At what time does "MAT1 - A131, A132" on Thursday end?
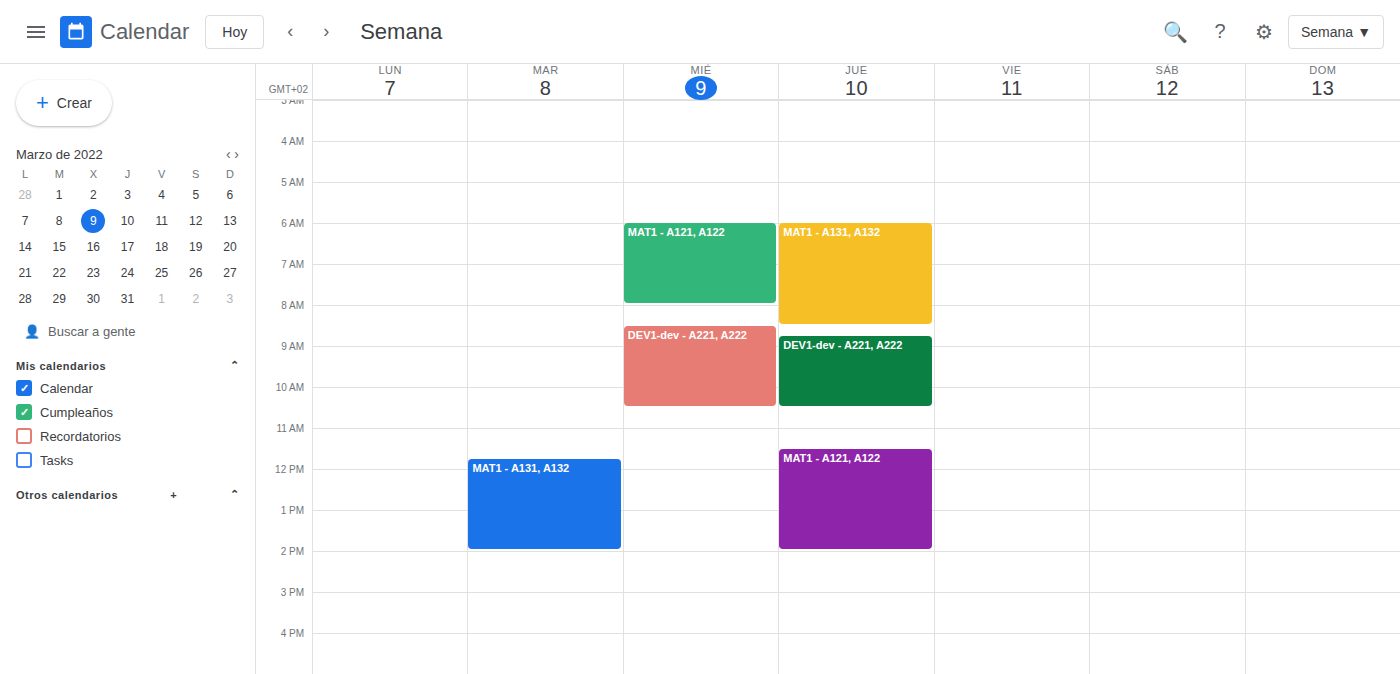
08:30